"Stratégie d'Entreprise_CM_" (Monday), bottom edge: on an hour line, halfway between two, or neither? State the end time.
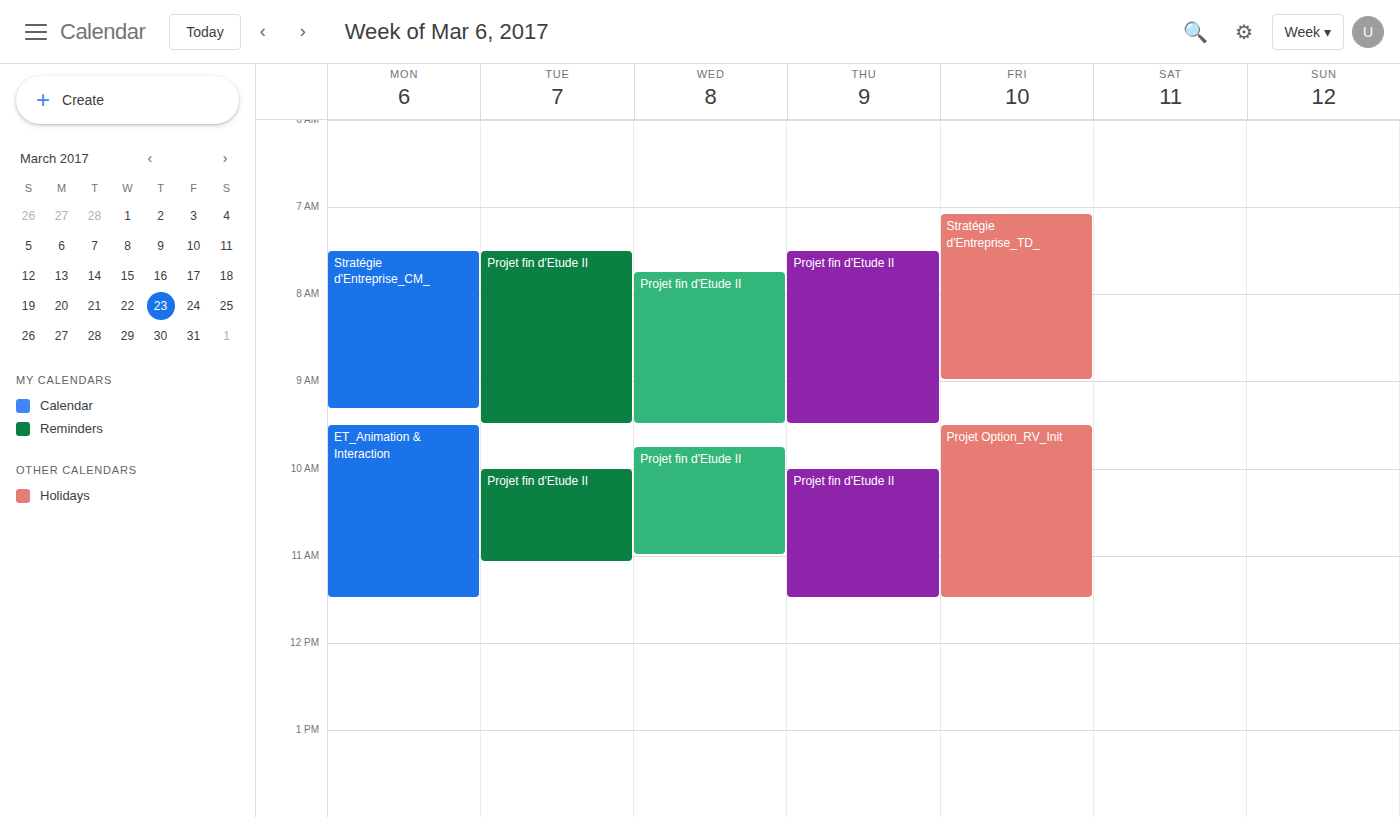
9:20 AM -- neither: 20 minutes below the 9 AM line and 40 minutes above the 10 AM line.